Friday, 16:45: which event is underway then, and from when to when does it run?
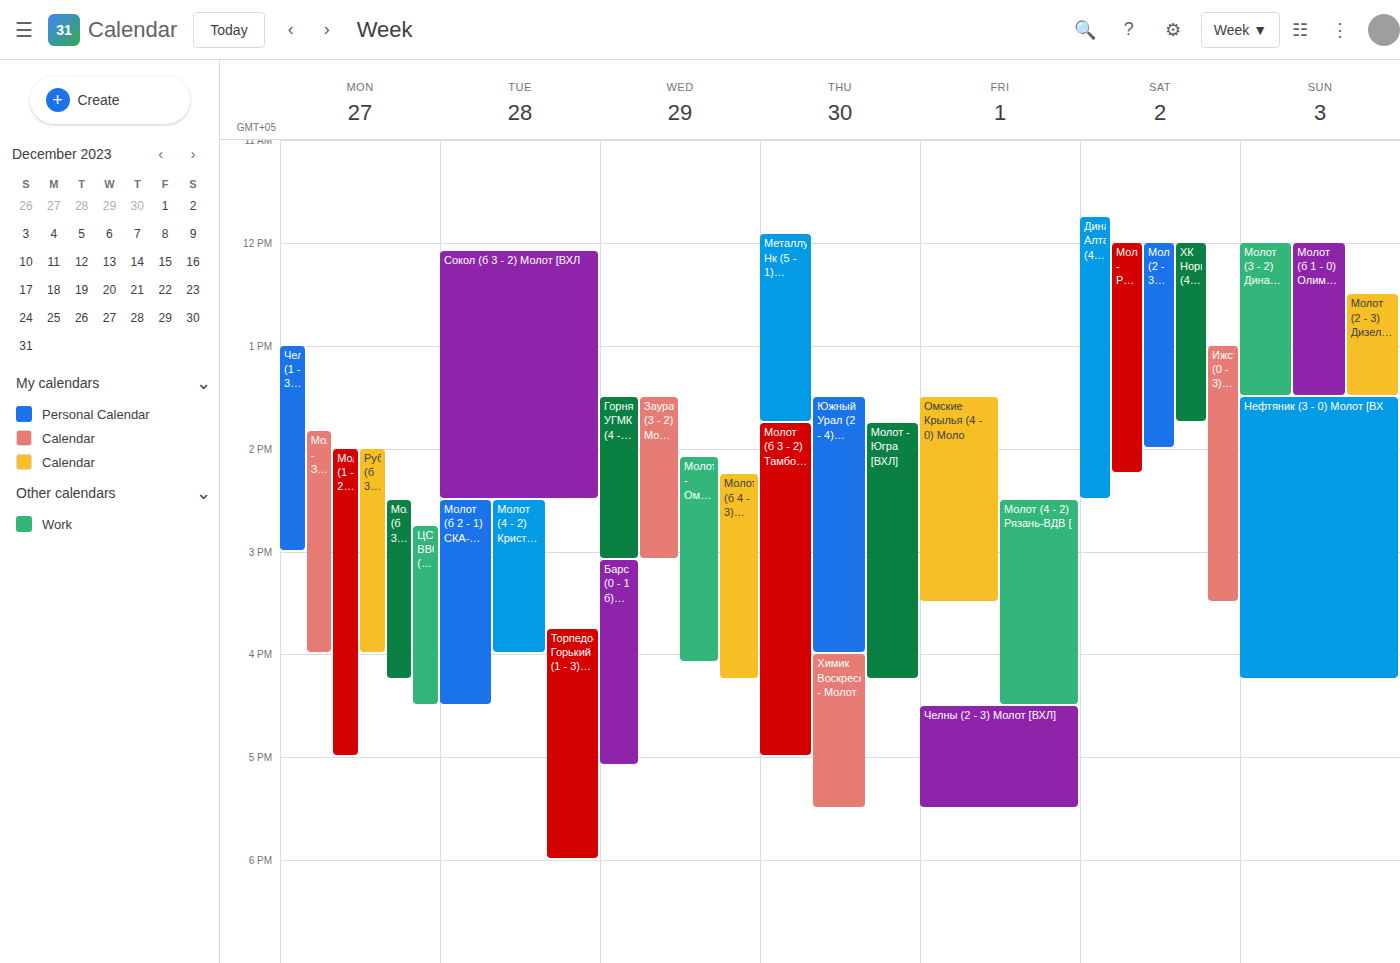
"Челны (2 - 3) Молот [ВХЛ]", 16:30 to 17:30